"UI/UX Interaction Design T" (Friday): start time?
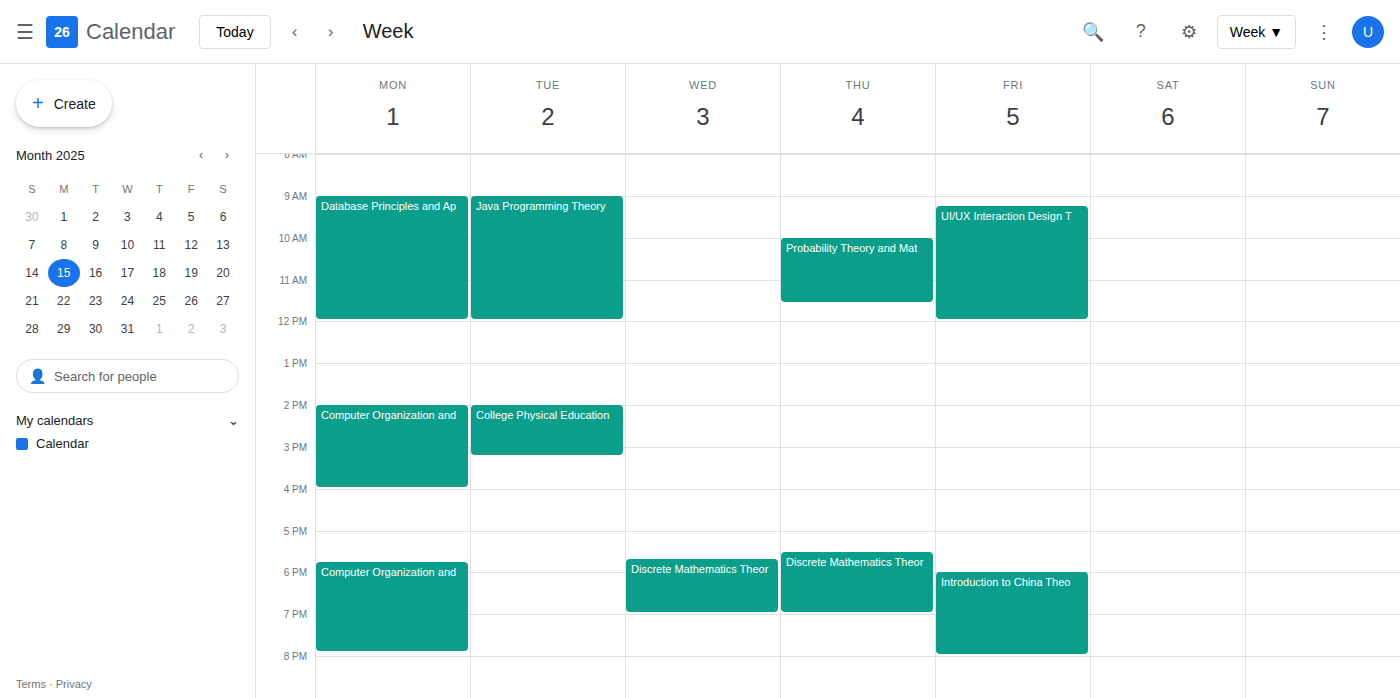
9:15 AM